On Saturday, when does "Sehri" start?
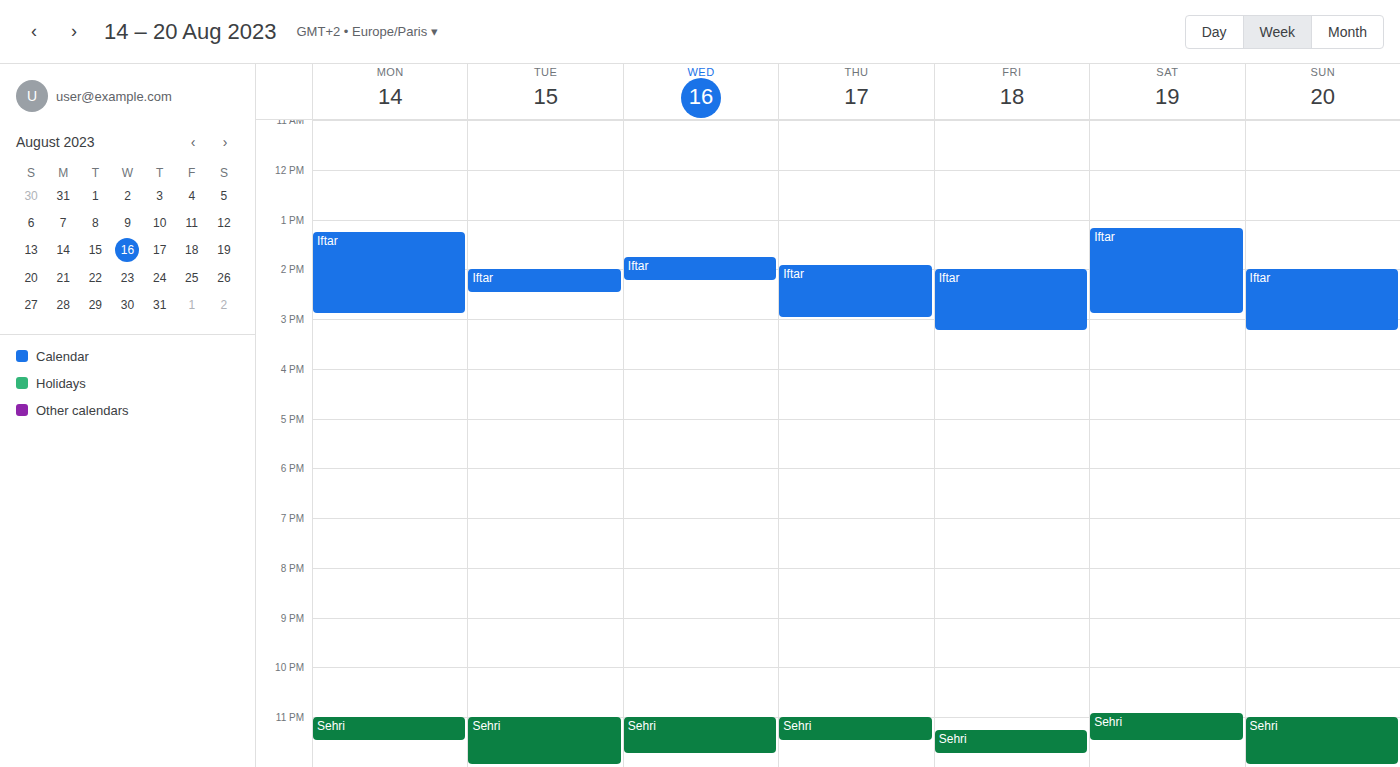
22:55